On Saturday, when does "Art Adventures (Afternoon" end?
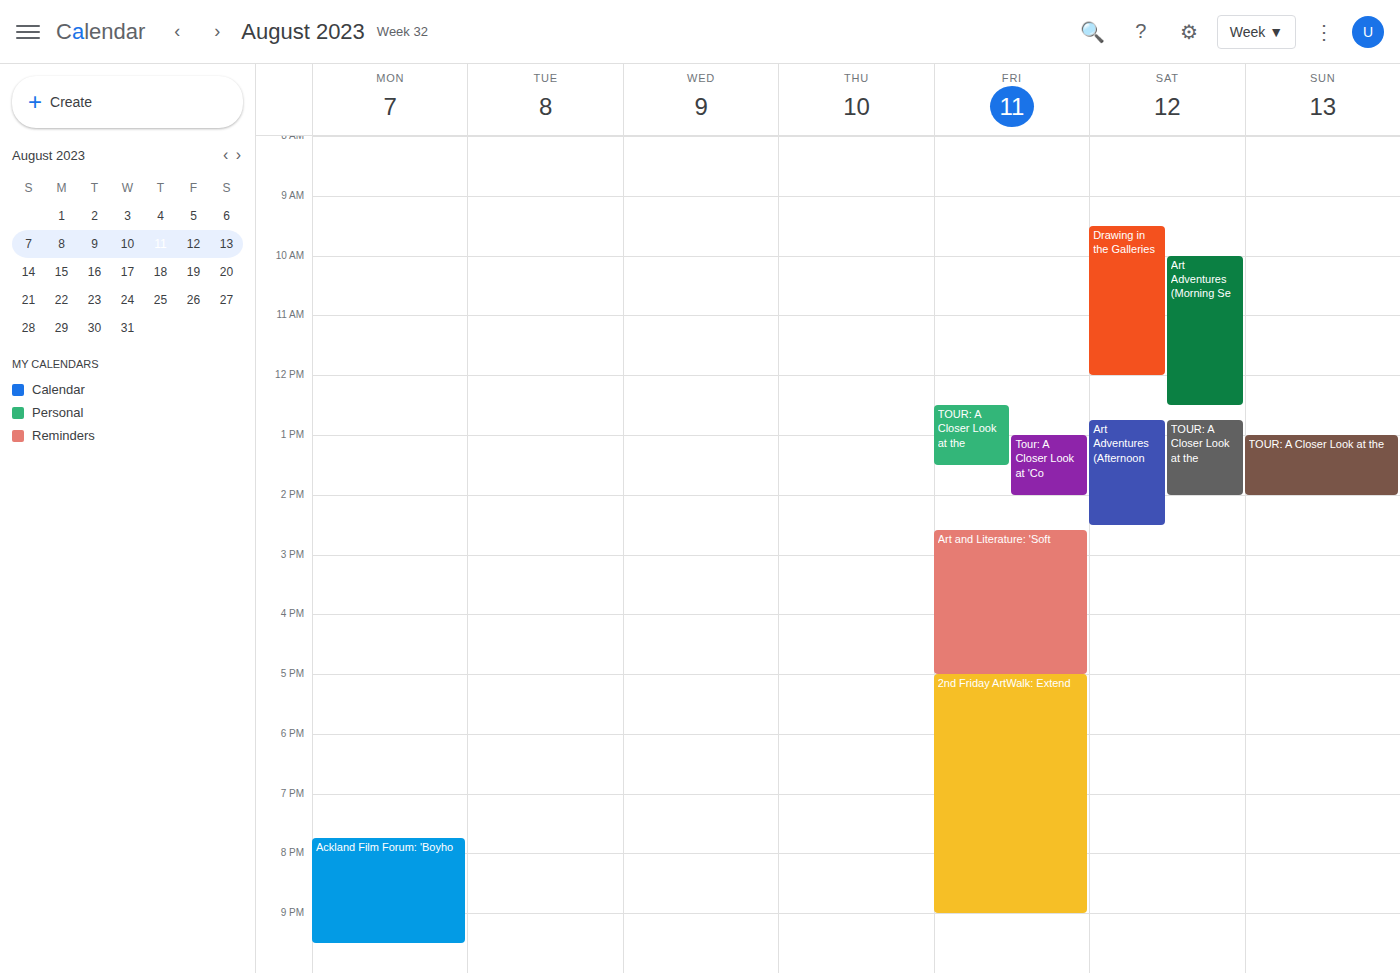
14:30